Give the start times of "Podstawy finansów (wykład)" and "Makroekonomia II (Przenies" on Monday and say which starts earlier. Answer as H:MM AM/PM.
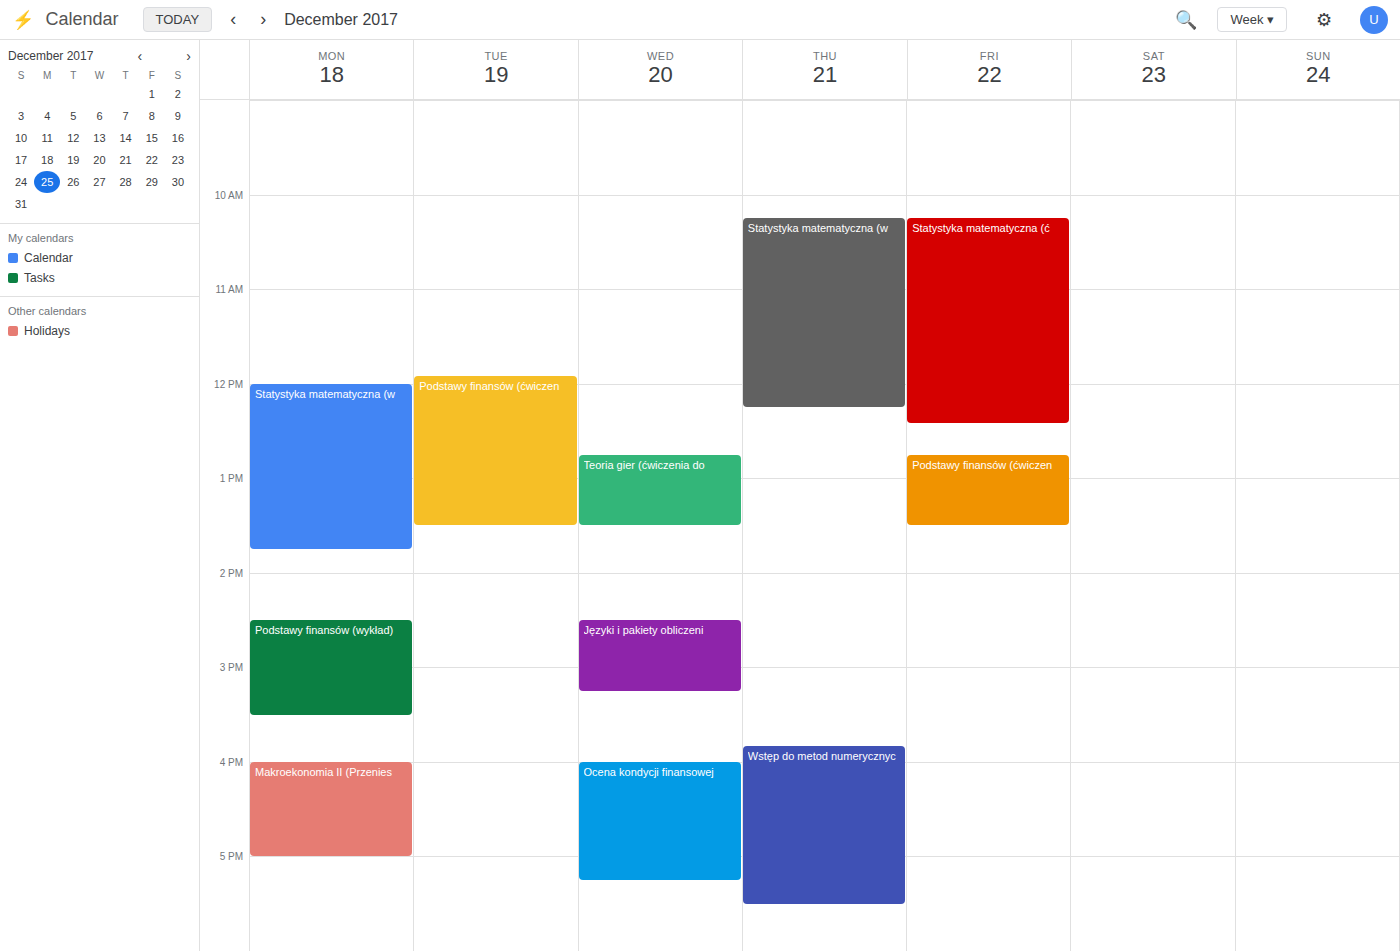
"Podstawy finansów (wykład)" 2:30 PM; "Makroekonomia II (Przenies" 4:00 PM.